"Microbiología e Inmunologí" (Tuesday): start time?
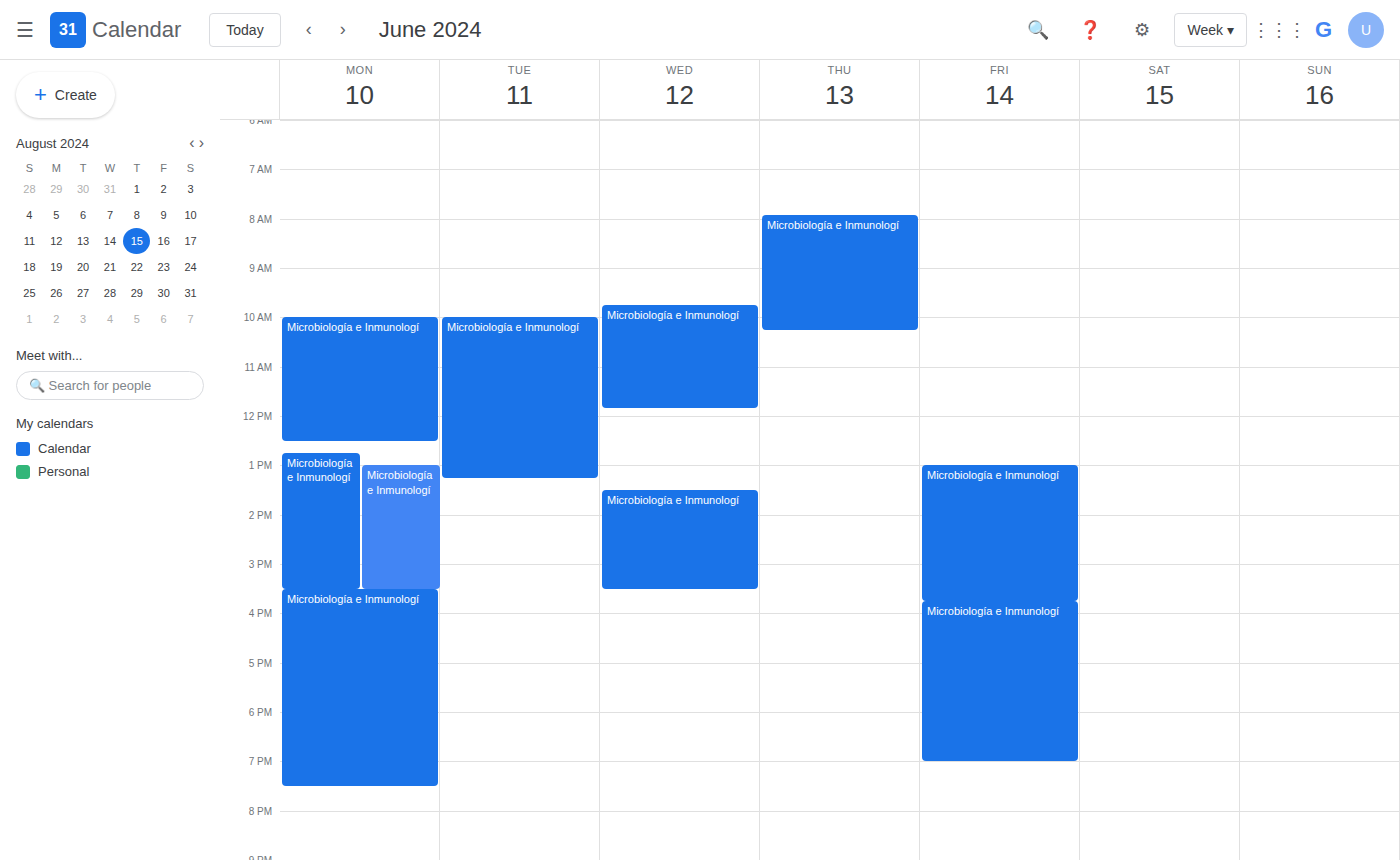
10:00 AM